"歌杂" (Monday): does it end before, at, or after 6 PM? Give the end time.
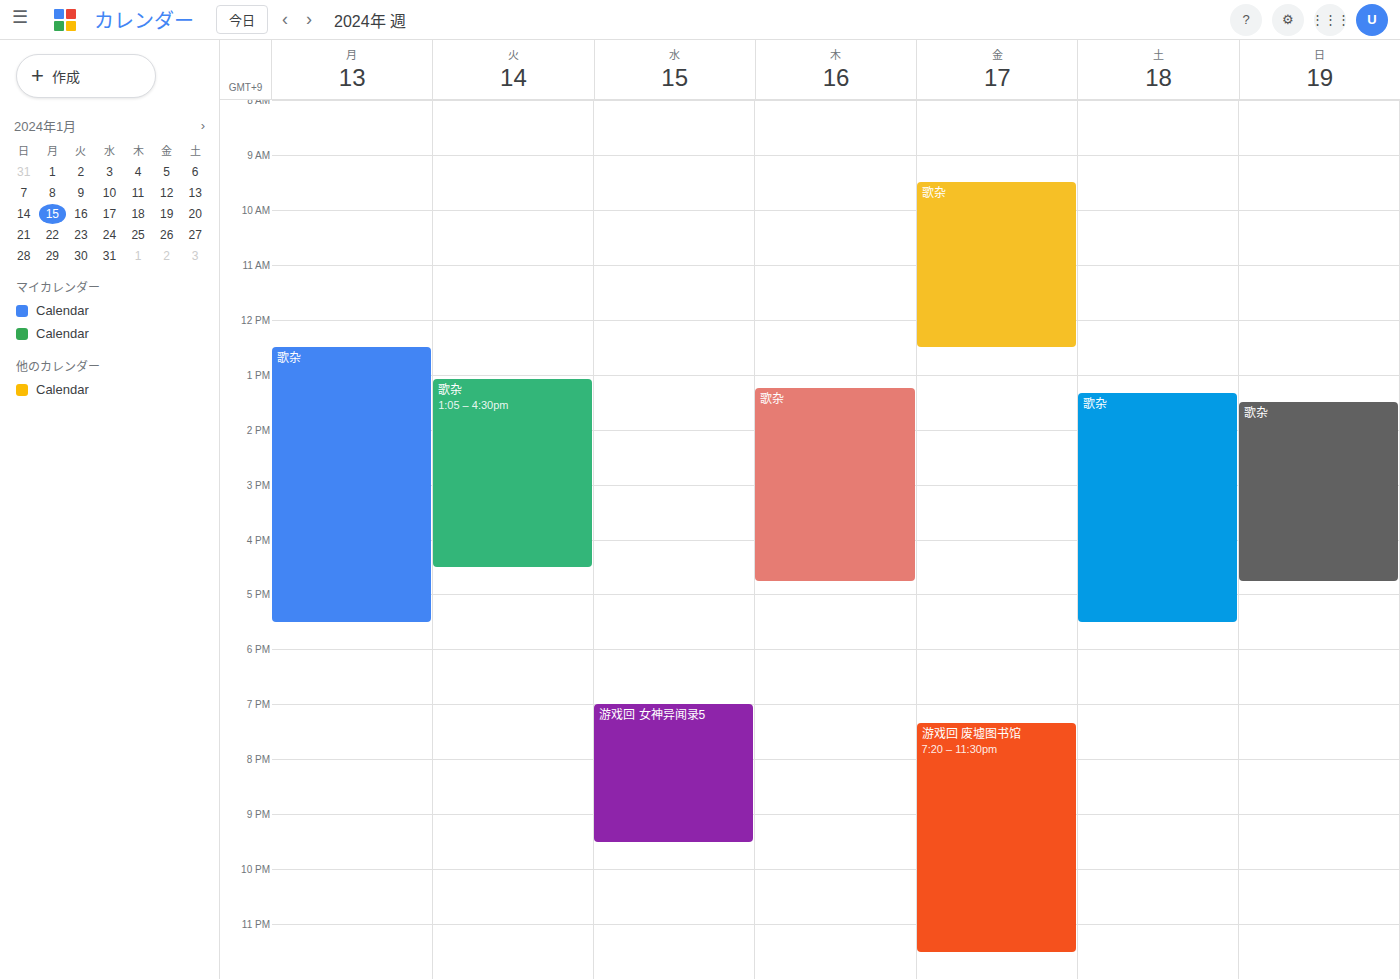
5:30 PM -- before 6 PM, 30 minutes above the 6 PM line.